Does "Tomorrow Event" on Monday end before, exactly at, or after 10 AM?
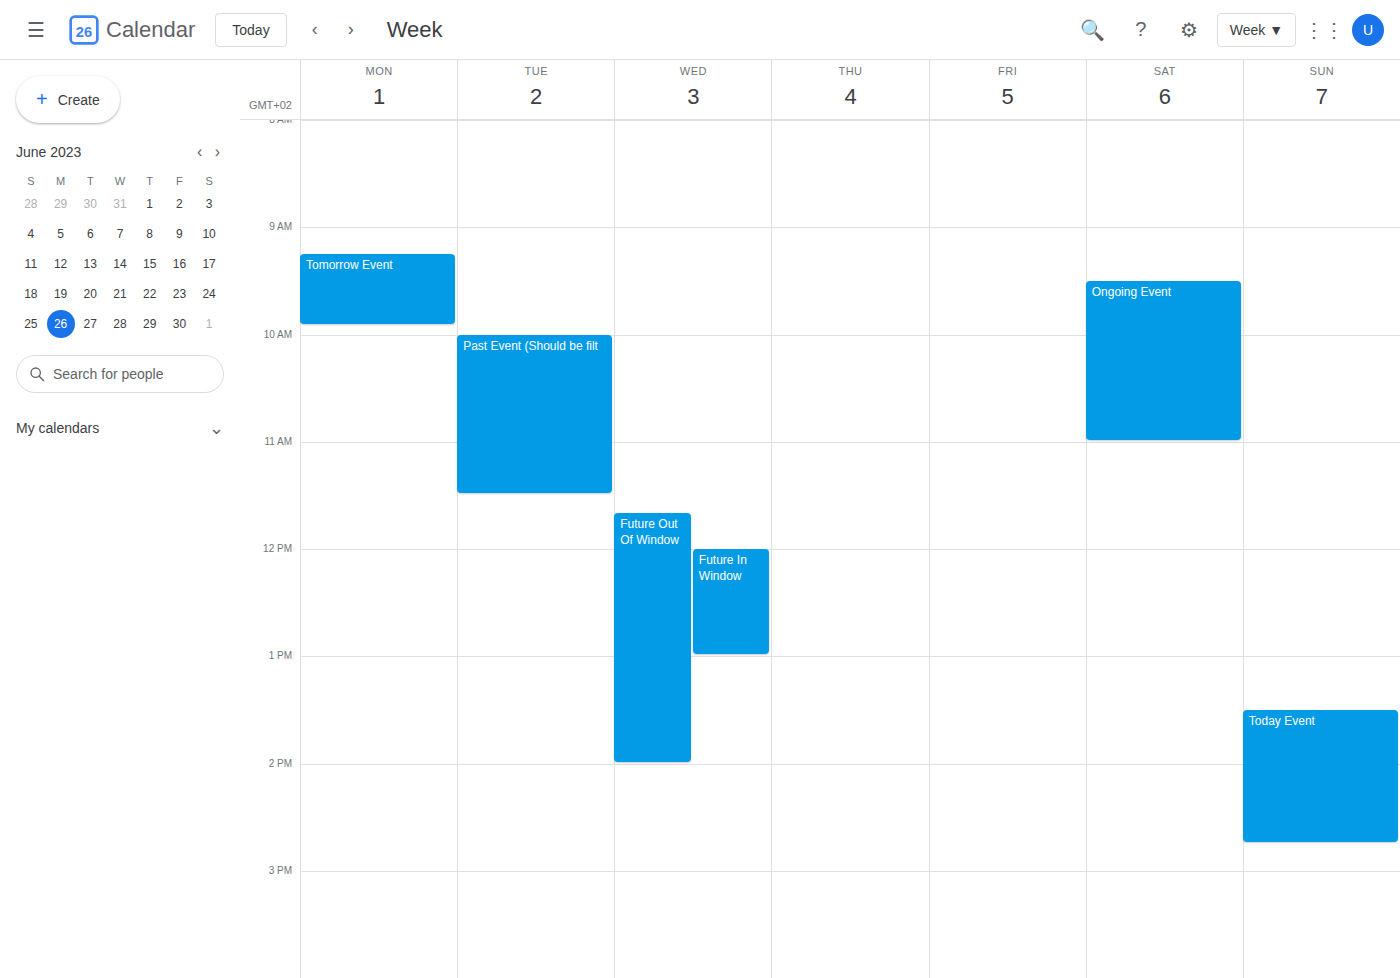
9:55 AM -- before 10 AM, 5 minutes above the 10 AM line.